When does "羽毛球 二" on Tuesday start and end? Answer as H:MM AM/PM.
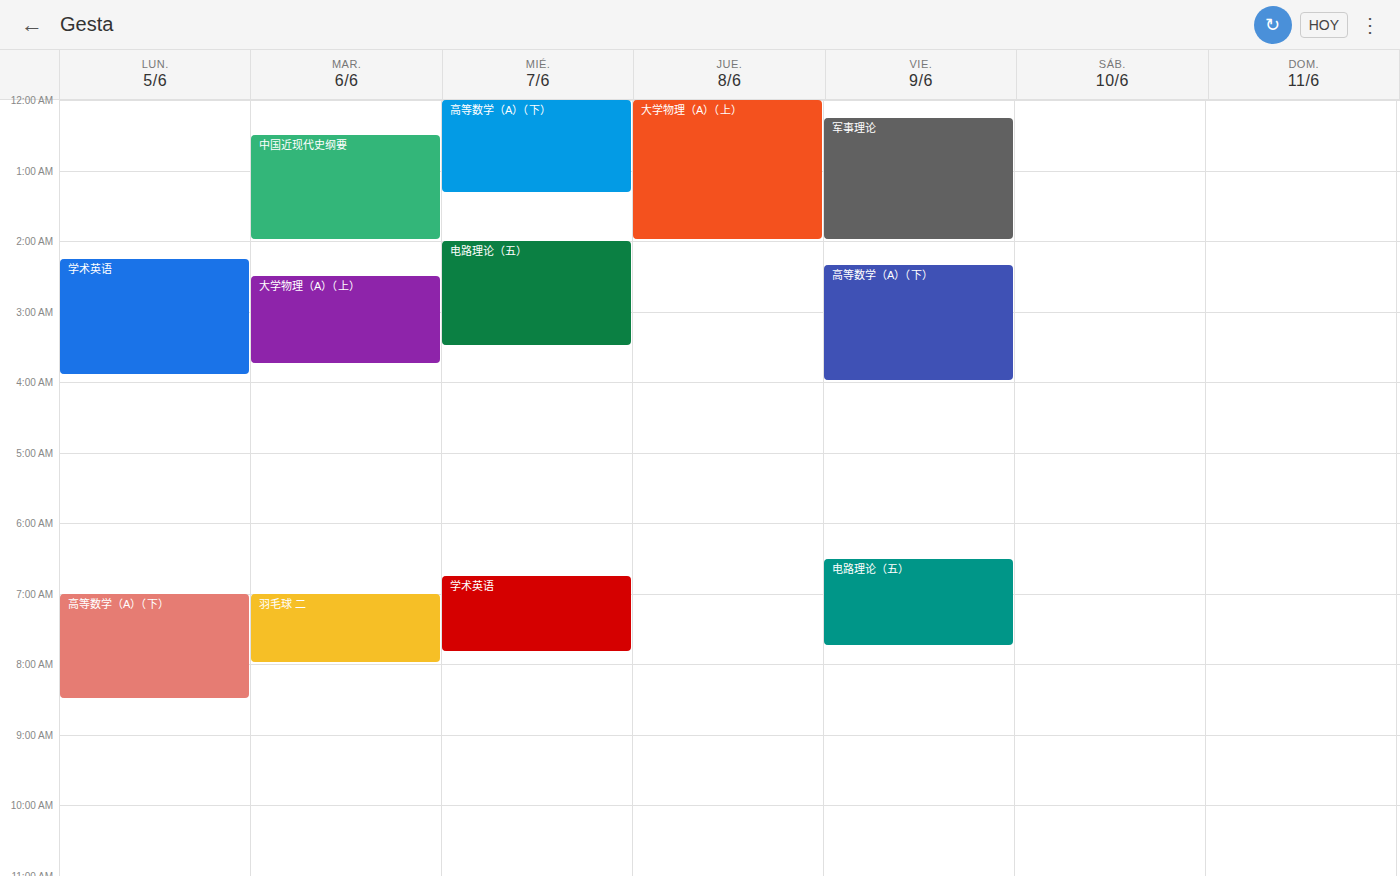
7:00 AM to 8:00 AM